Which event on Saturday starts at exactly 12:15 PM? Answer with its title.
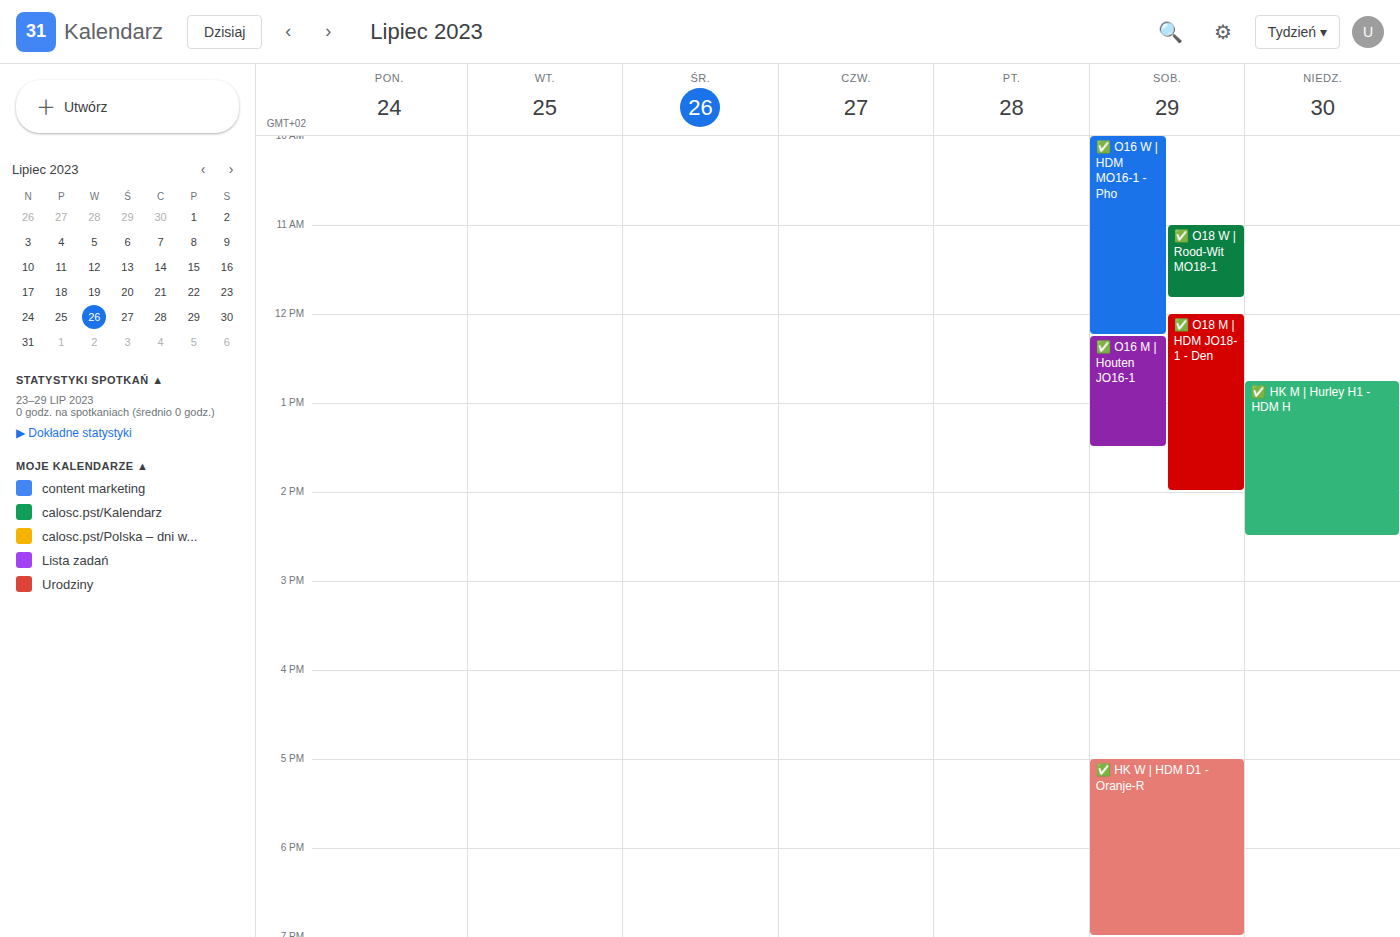
"✅ O16 M | Houten JO16-1"